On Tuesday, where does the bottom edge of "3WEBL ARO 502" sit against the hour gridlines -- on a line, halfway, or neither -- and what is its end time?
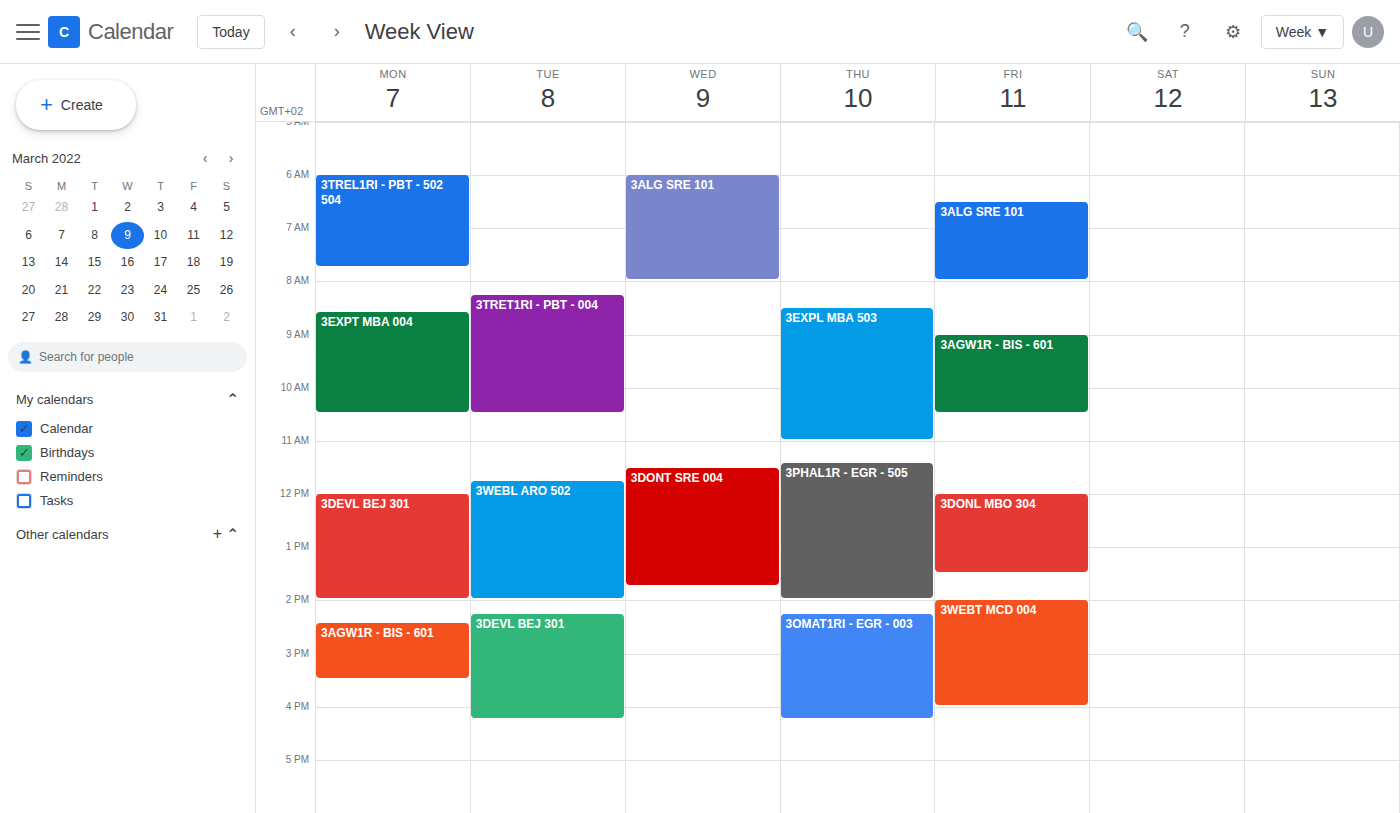
2:00 PM -- exactly on the 2 PM line.